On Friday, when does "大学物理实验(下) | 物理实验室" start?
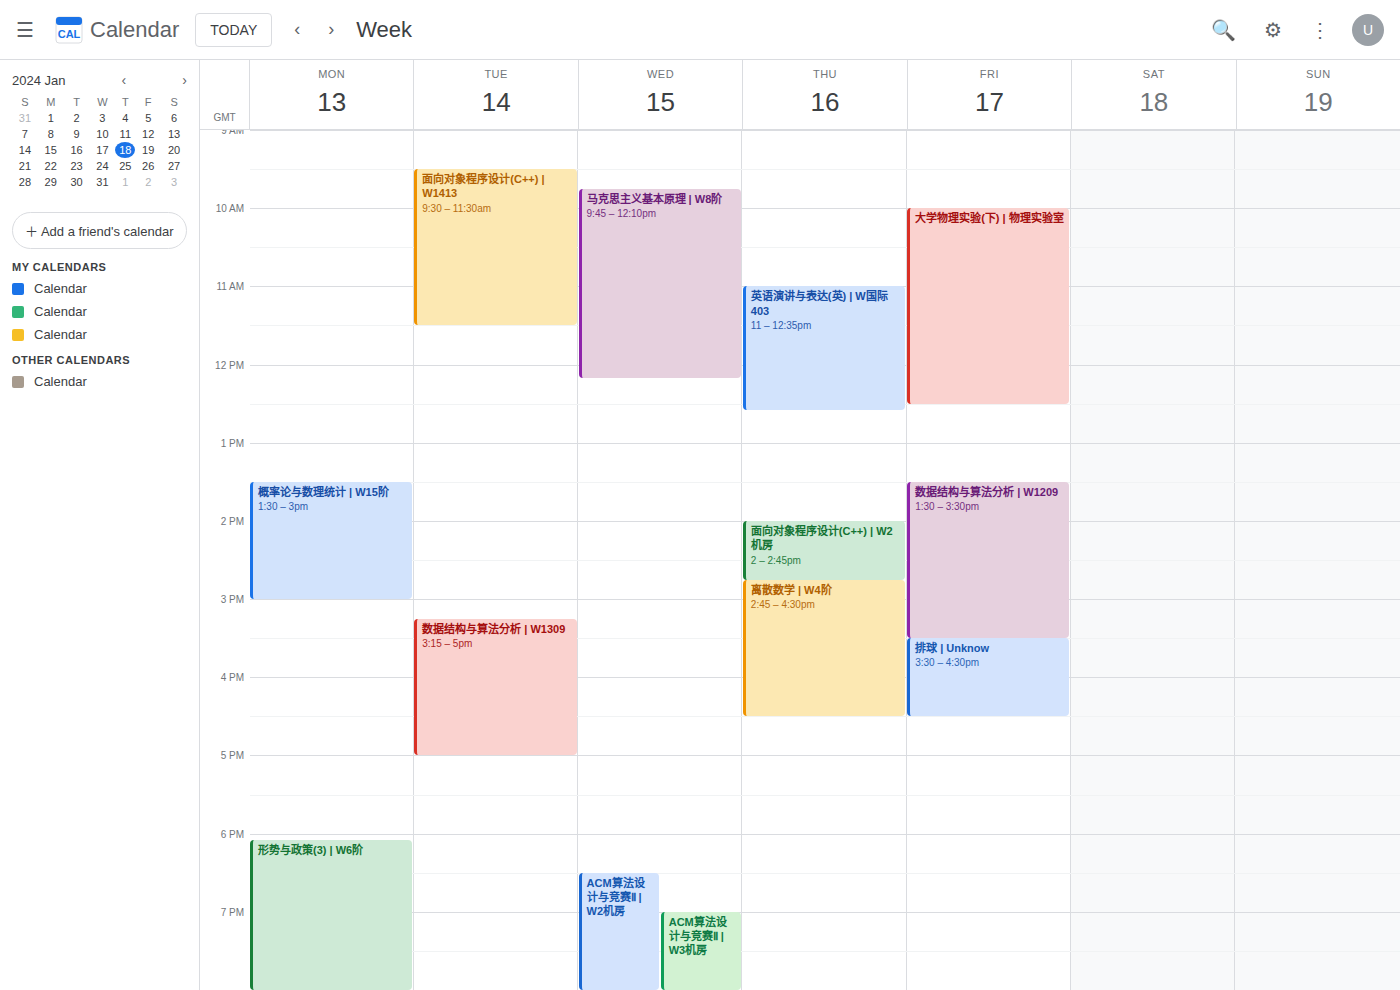
10:00